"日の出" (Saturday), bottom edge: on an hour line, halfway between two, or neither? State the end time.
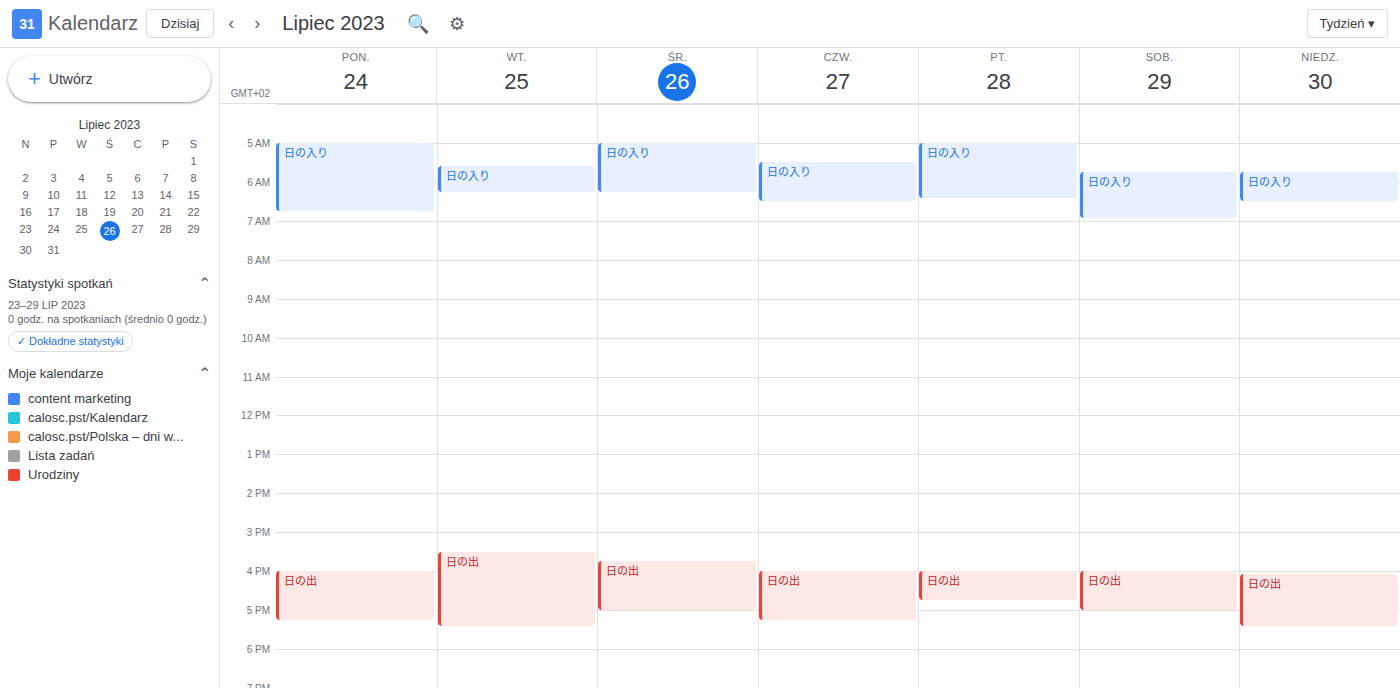
5:00 PM -- exactly on the 5 PM line.